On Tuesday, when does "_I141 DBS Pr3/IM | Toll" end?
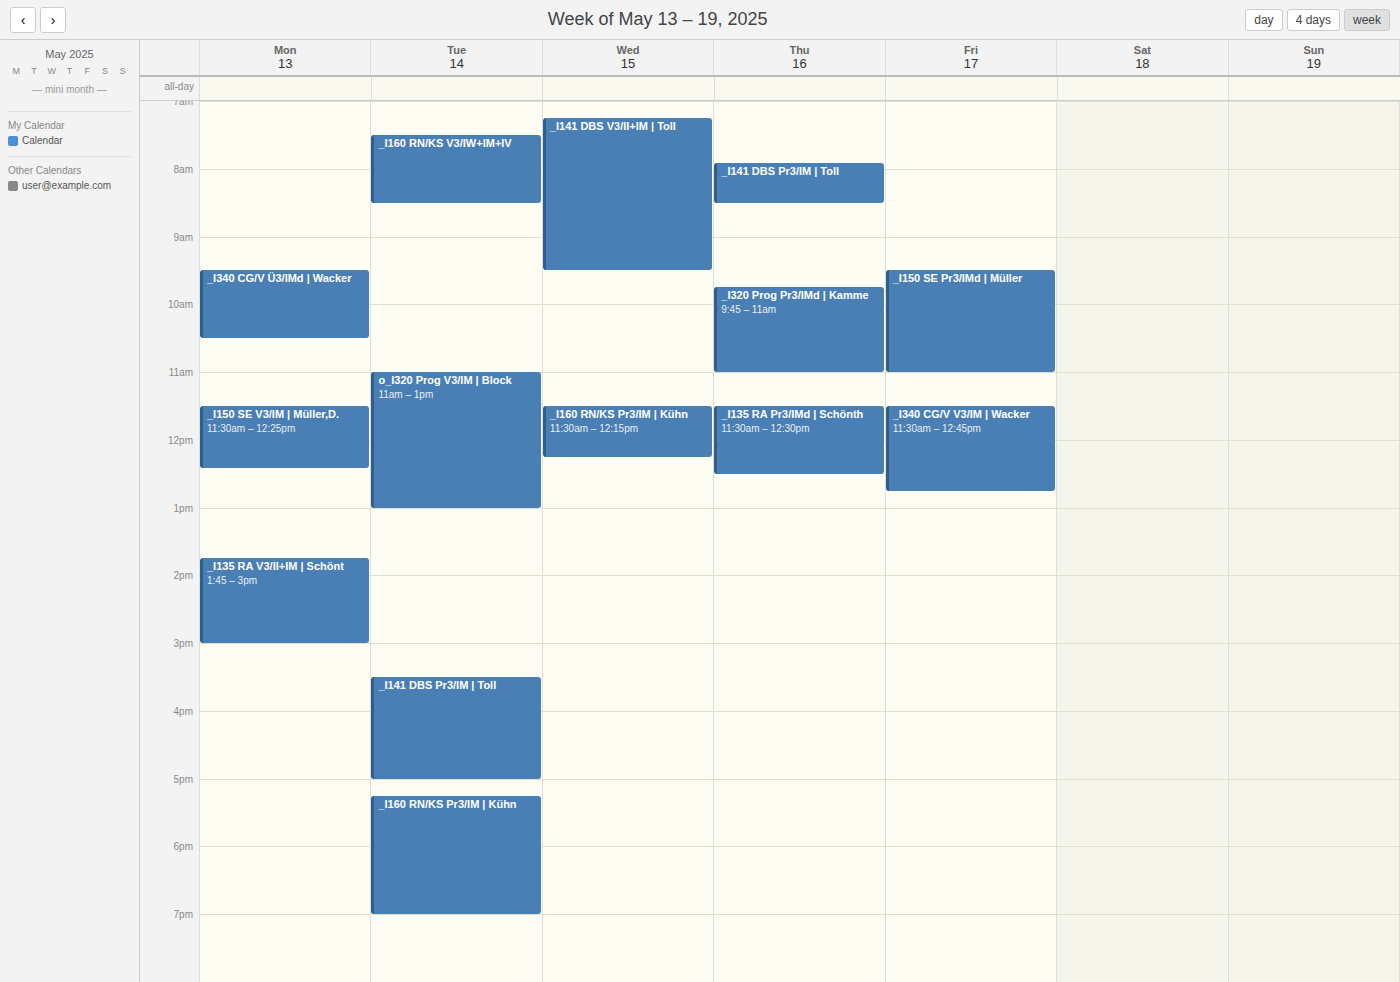
5:00 PM